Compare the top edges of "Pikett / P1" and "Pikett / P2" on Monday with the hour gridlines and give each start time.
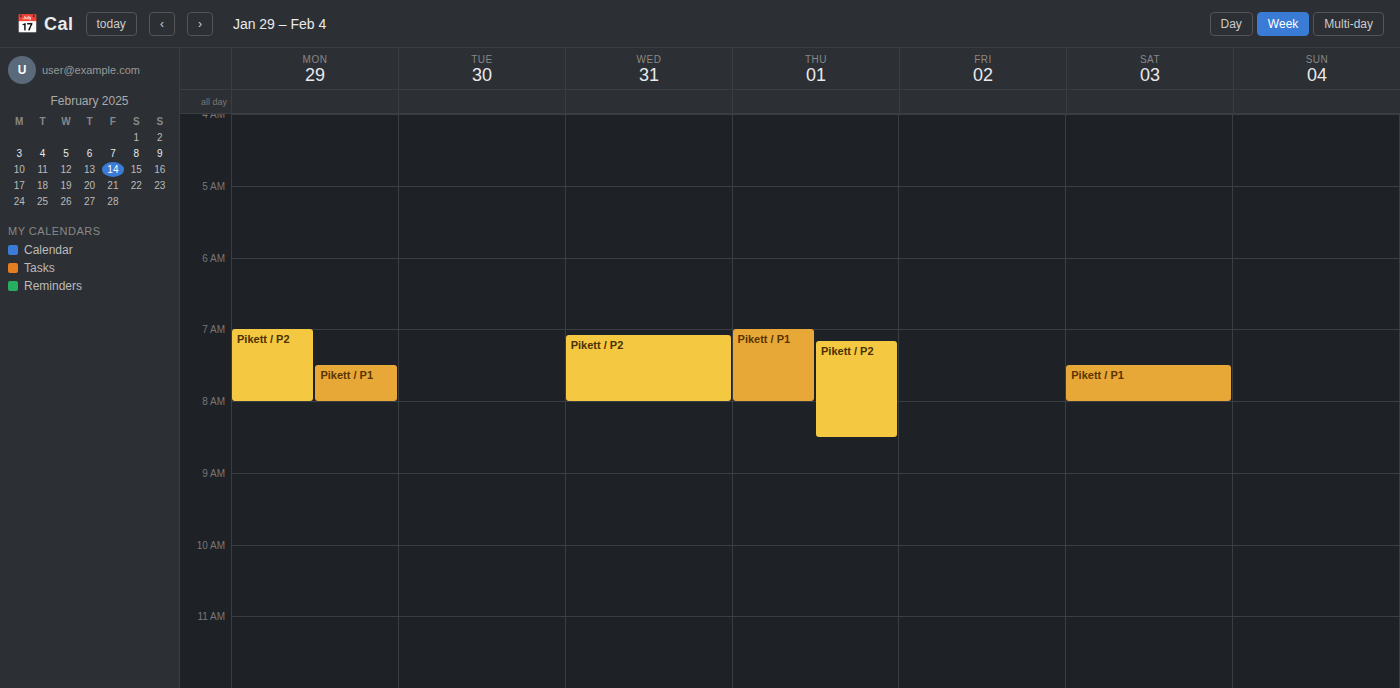
"Pikett / P1": 7:30 AM, halfway between the 7 AM and 8 AM lines. "Pikett / P2": 7:00 AM, exactly on the 7 AM line.